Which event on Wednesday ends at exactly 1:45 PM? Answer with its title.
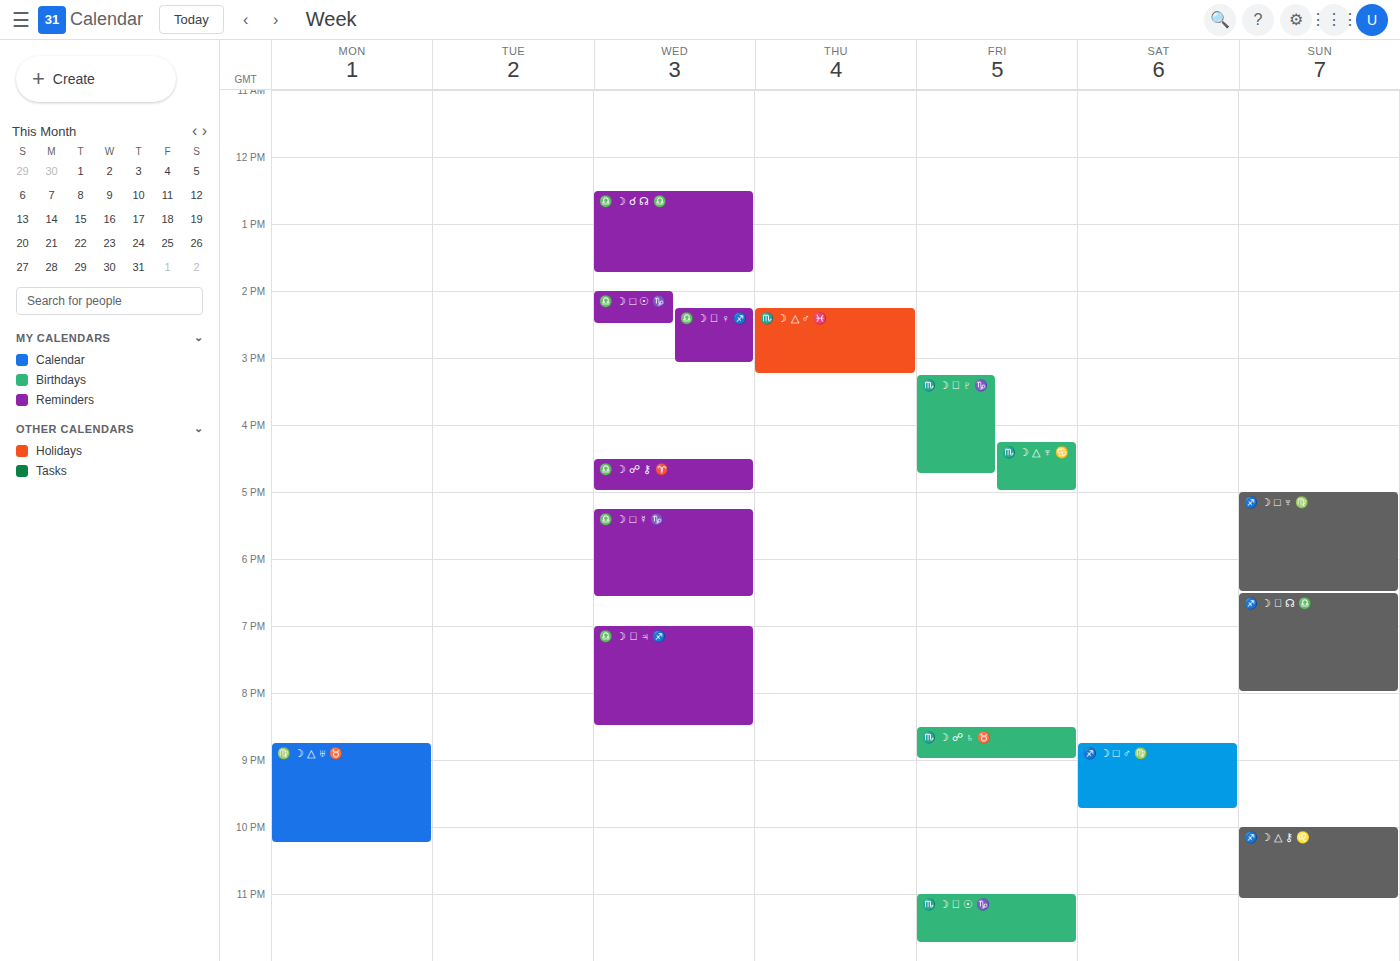
"♎️ ☽ ☌ ☊ ♎️"